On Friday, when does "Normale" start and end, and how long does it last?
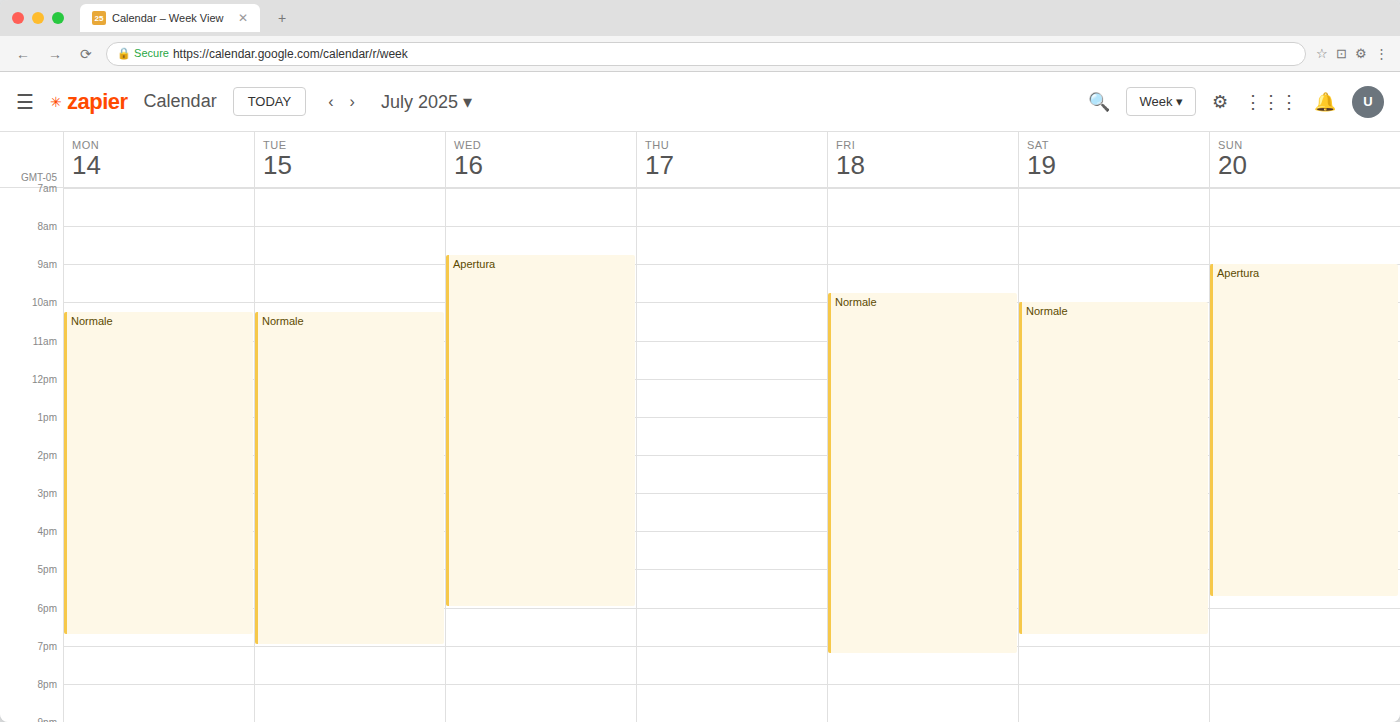
9:45 AM to 7:15 PM, 9 hours 30 minutes